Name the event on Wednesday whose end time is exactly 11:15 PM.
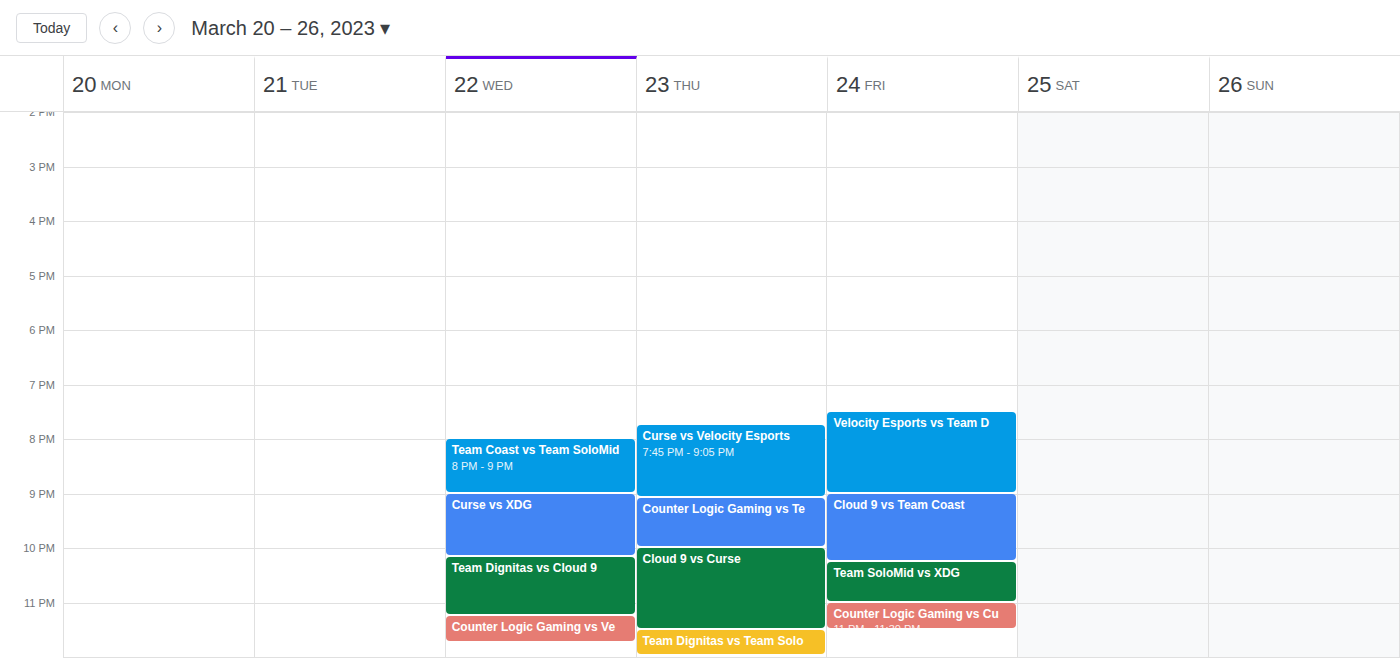
"Team Dignitas vs Cloud 9"